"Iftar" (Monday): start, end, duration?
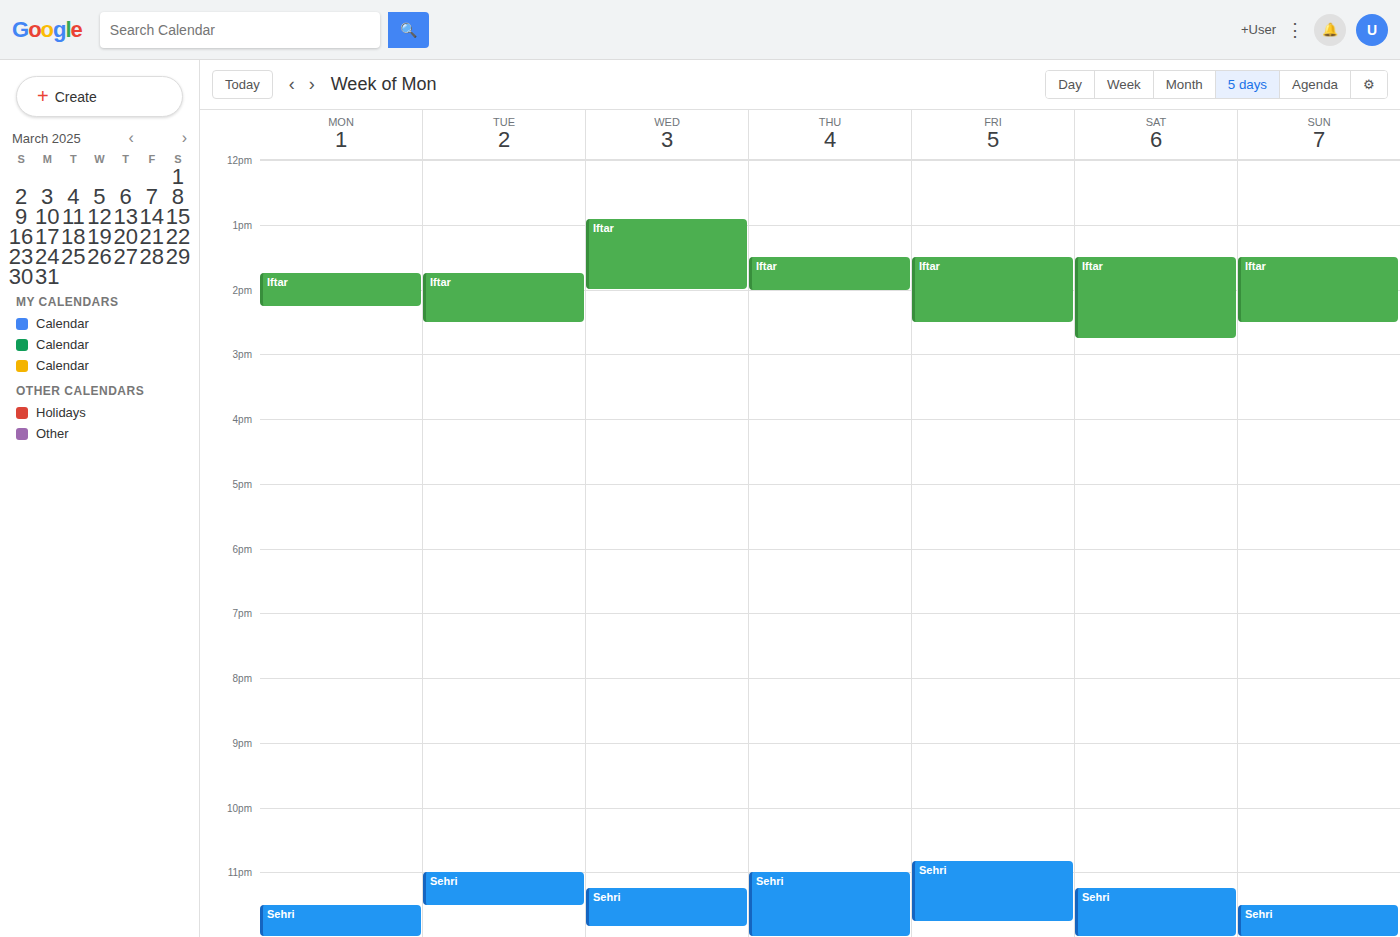
1:45 PM to 2:15 PM, 30 minutes